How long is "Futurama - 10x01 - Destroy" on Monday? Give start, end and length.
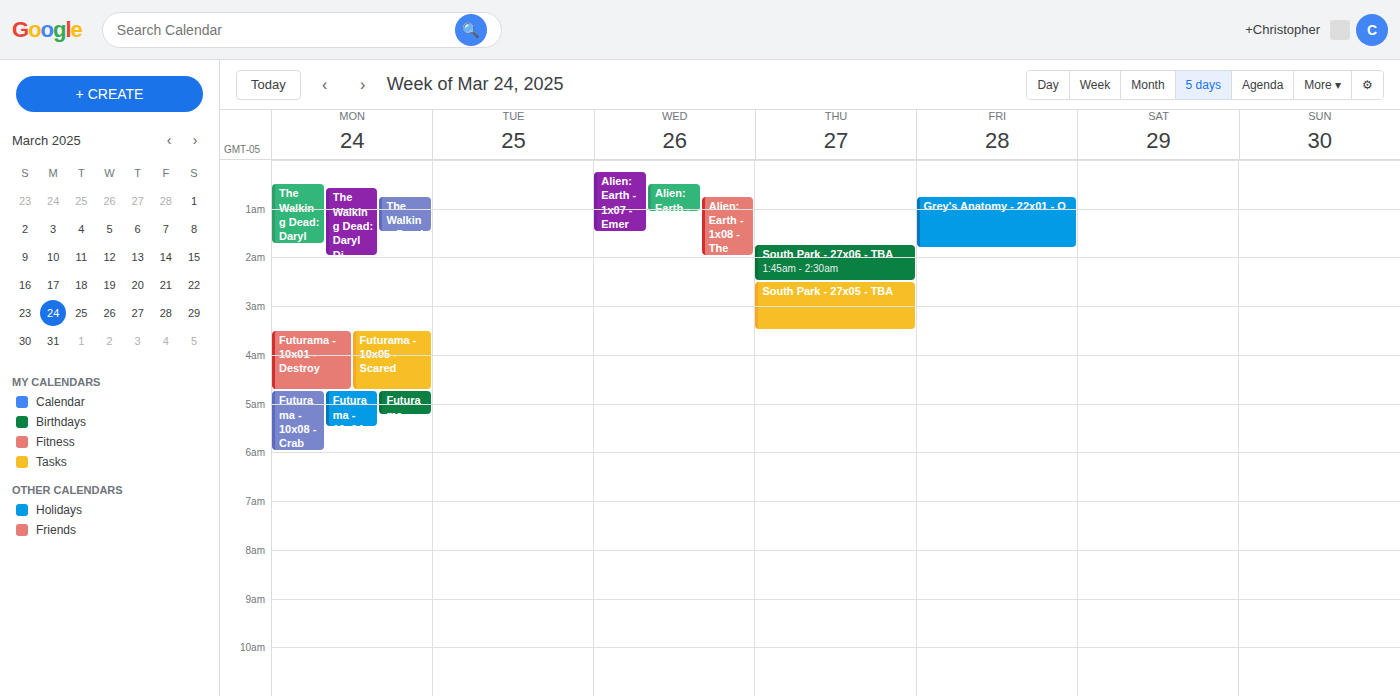
3:30 AM to 4:45 AM, 1 hour 15 minutes